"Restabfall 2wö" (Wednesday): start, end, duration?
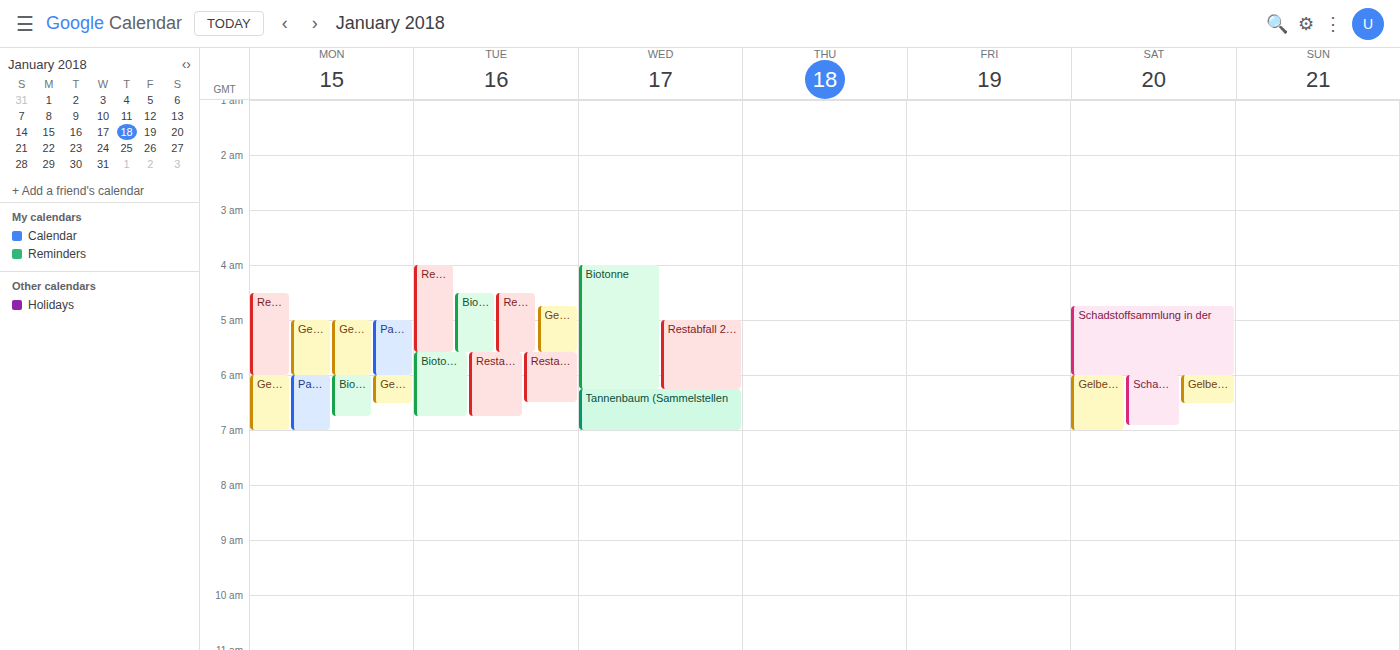
5:00 AM to 6:15 AM, 1 hour 15 minutes